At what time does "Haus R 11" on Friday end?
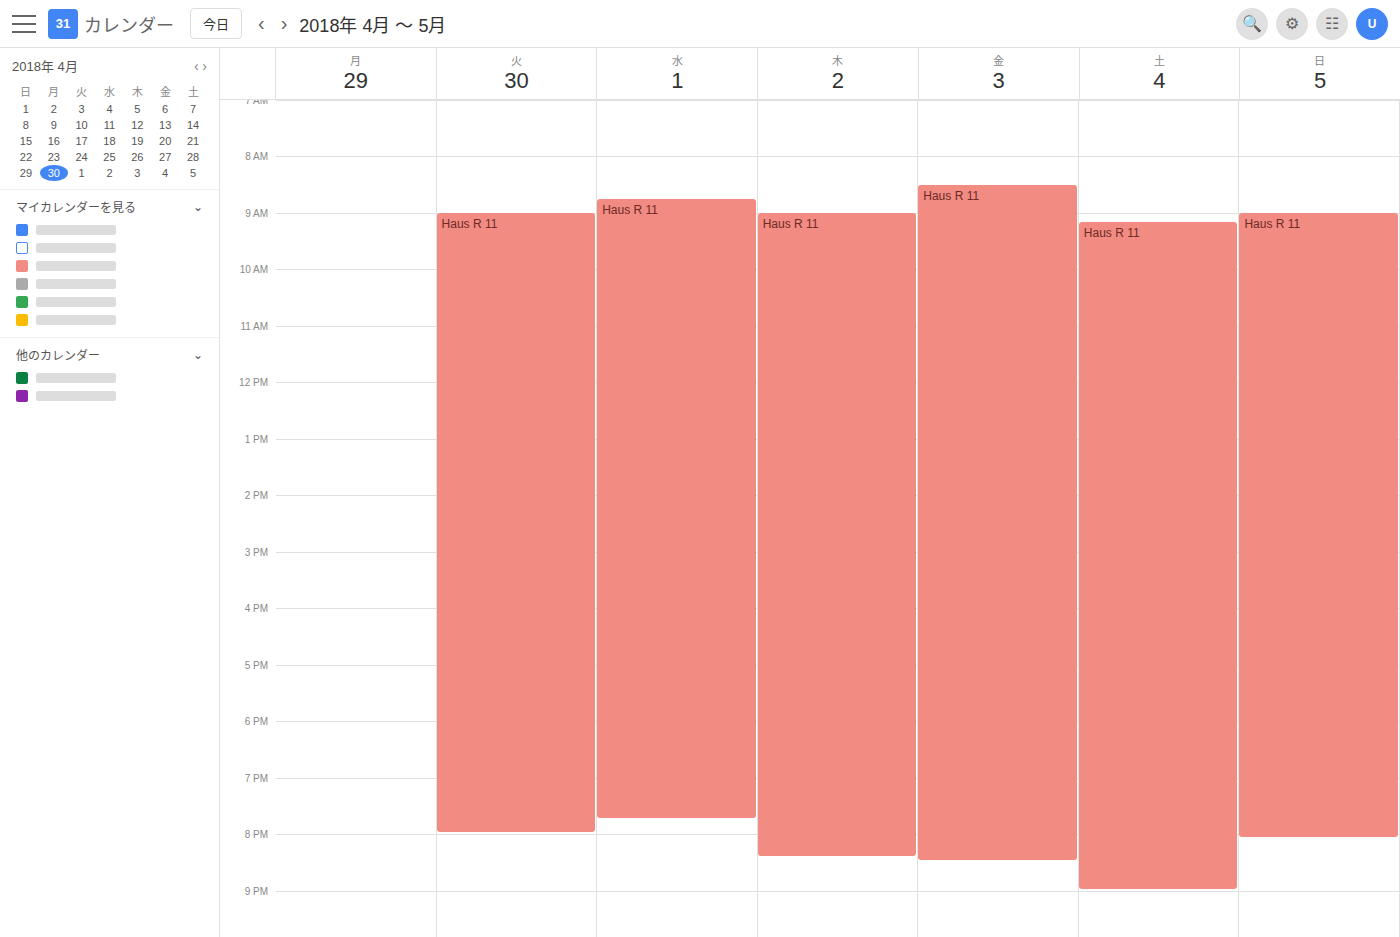
8:30 PM